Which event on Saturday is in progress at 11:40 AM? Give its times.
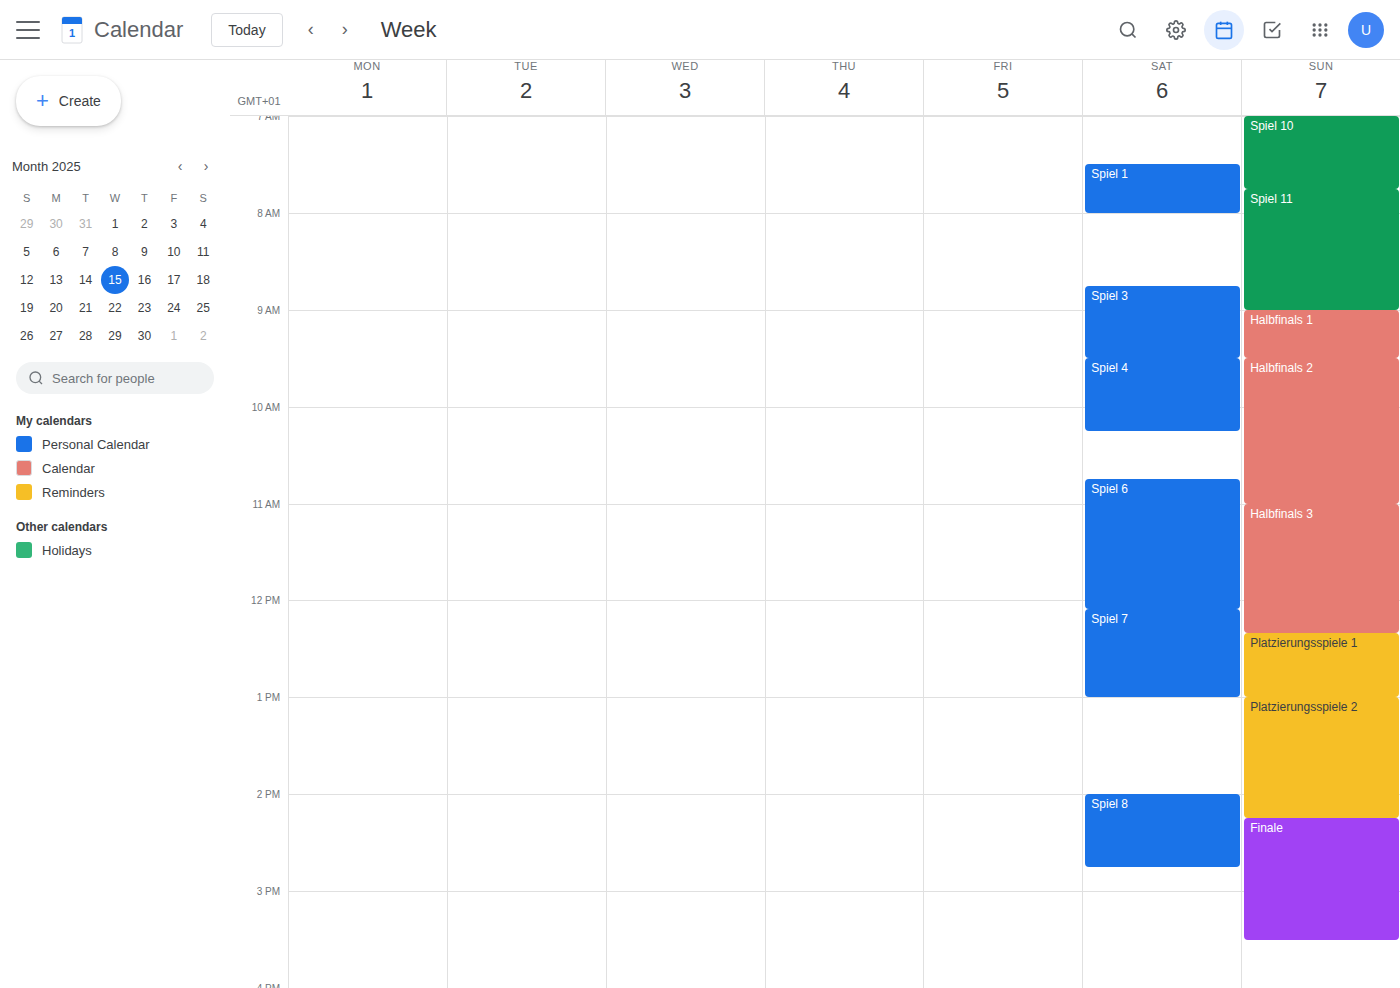
"Spiel 6", 10:45 AM to 12:05 PM